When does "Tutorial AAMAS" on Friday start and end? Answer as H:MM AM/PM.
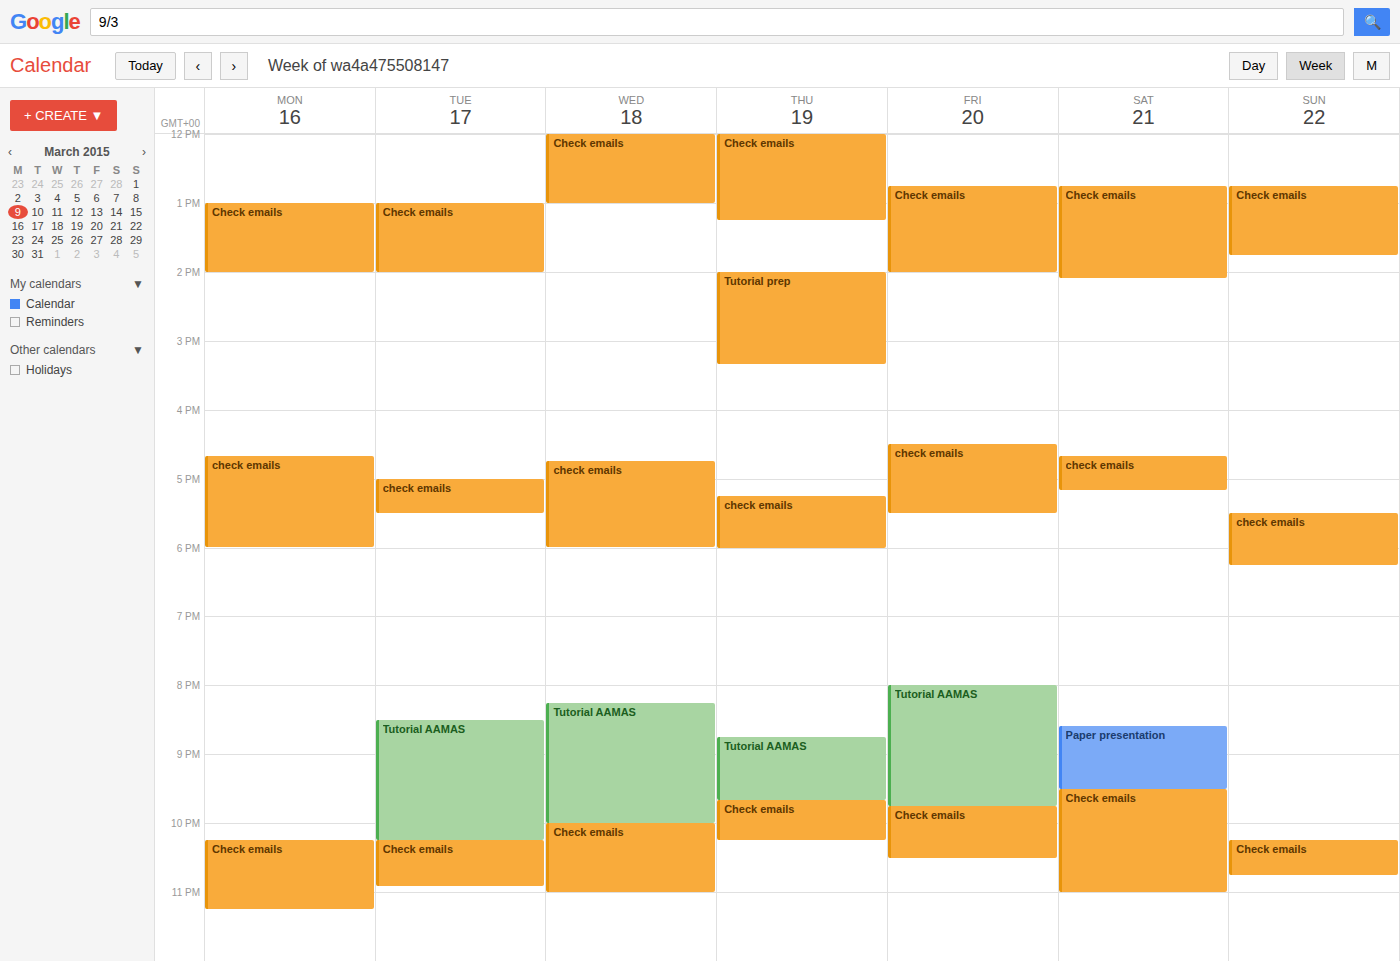
8:00 PM to 9:45 PM